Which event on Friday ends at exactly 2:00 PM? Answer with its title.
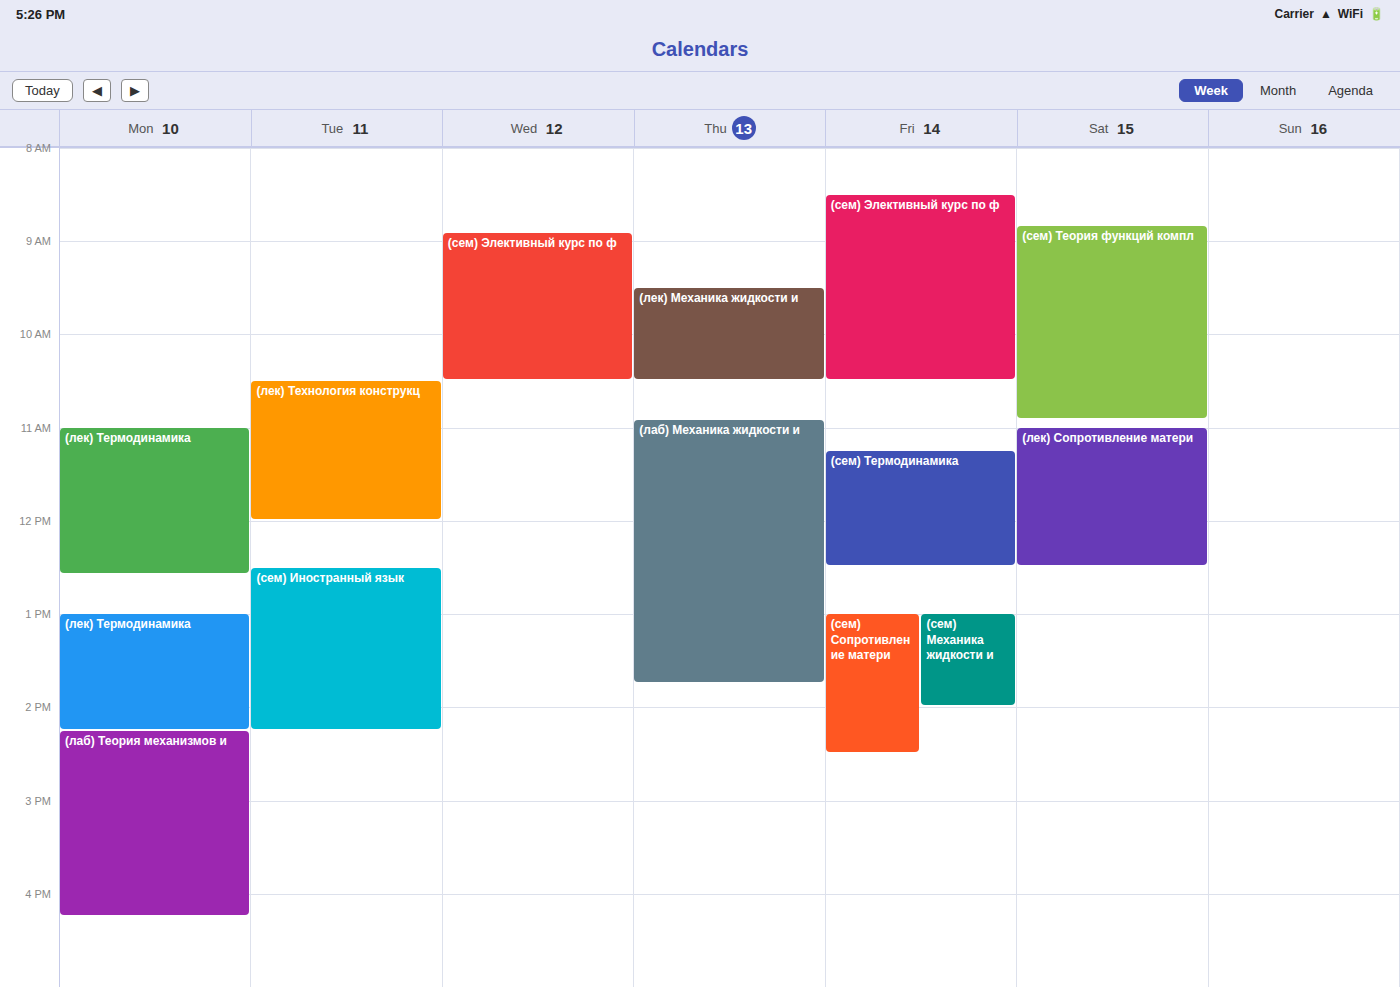
"(сем) Механика жидкости и"